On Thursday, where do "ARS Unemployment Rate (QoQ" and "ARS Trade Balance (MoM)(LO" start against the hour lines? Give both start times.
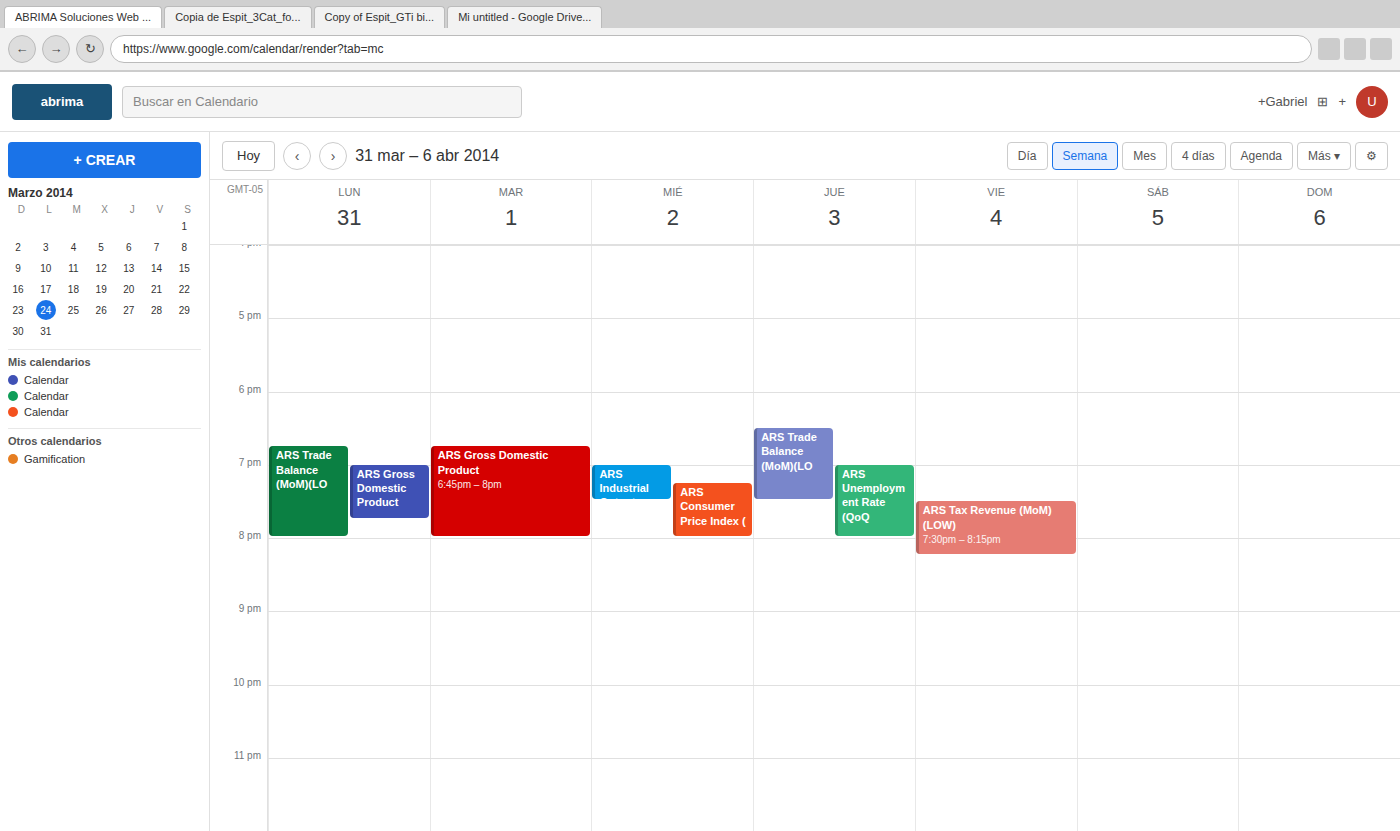
"ARS Unemployment Rate (QoQ": 7:00 PM, exactly on the 7 PM line. "ARS Trade Balance (MoM)(LO": 6:30 PM, halfway between the 6 PM and 7 PM lines.